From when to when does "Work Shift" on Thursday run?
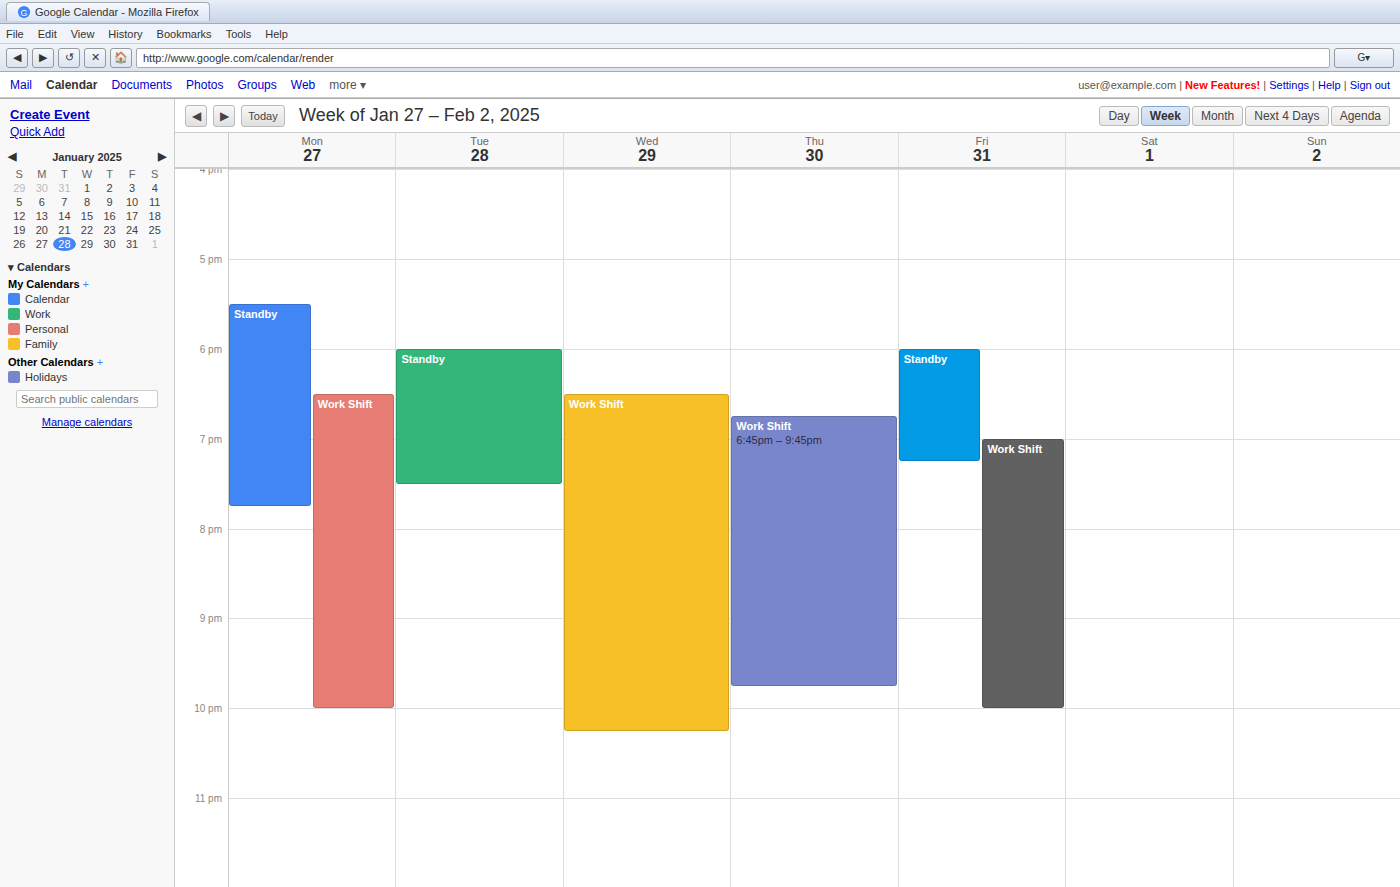
6:45 PM to 9:45 PM